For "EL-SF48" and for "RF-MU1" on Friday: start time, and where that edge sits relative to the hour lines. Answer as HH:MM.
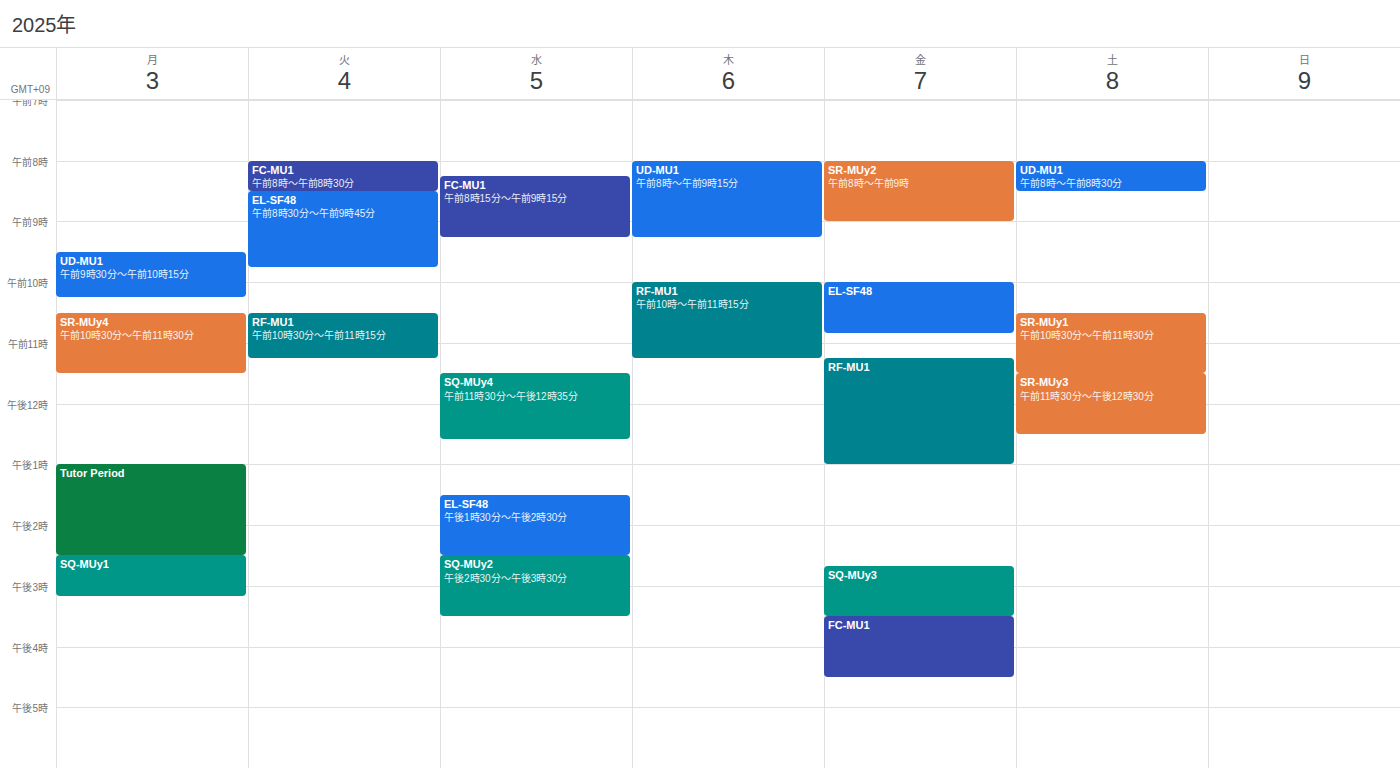
"EL-SF48": 10:00, exactly on the 10:00 line. "RF-MU1": 11:15, neither: a quarter of the way from the 11:00 line to the 12:00 line.